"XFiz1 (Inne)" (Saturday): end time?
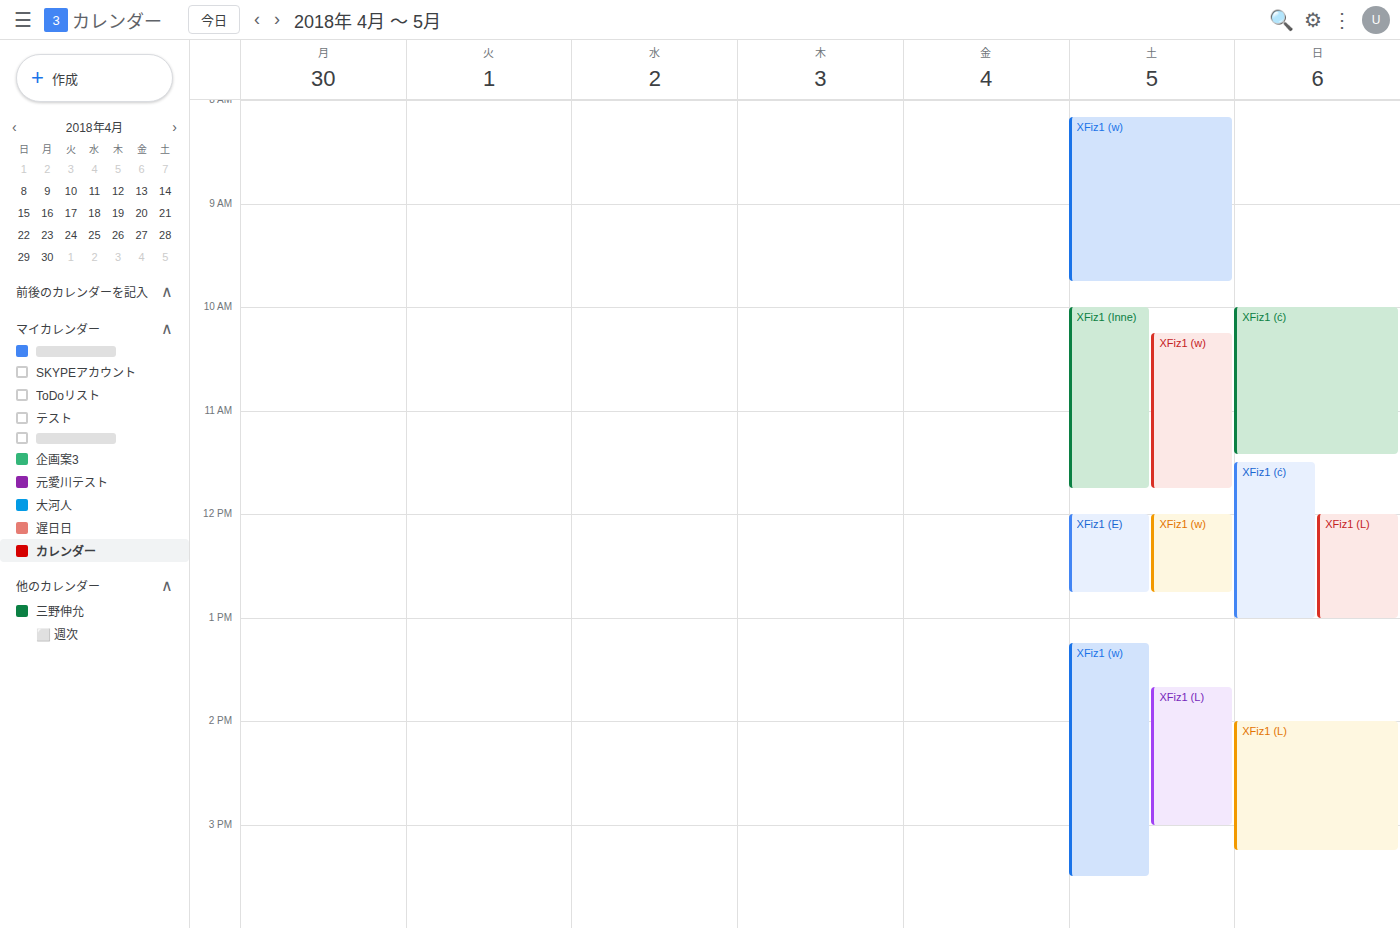
11:45 AM